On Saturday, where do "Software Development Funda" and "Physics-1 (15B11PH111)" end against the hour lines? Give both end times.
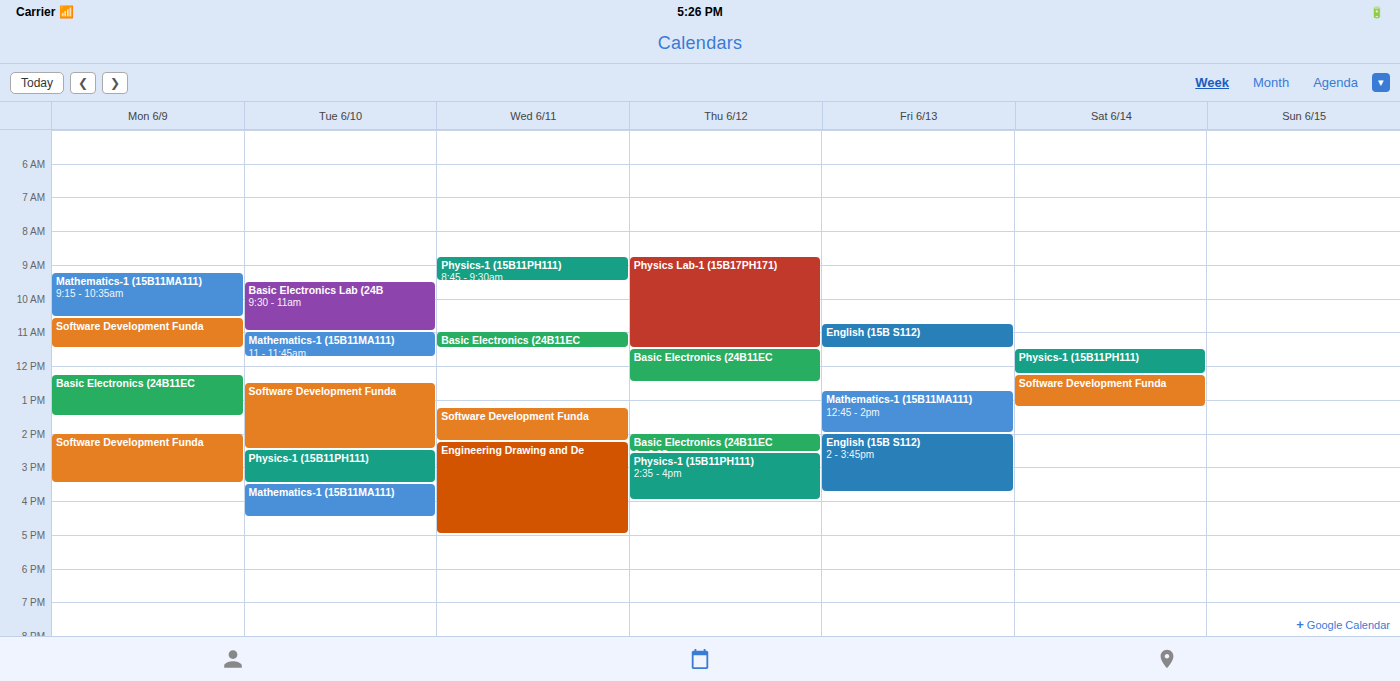
"Software Development Funda": 1:15 PM, neither: a quarter of the way from the 1 PM line to the 2 PM line. "Physics-1 (15B11PH111)": 12:15 PM, neither: a quarter of the way from the 12 PM line to the 1 PM line.